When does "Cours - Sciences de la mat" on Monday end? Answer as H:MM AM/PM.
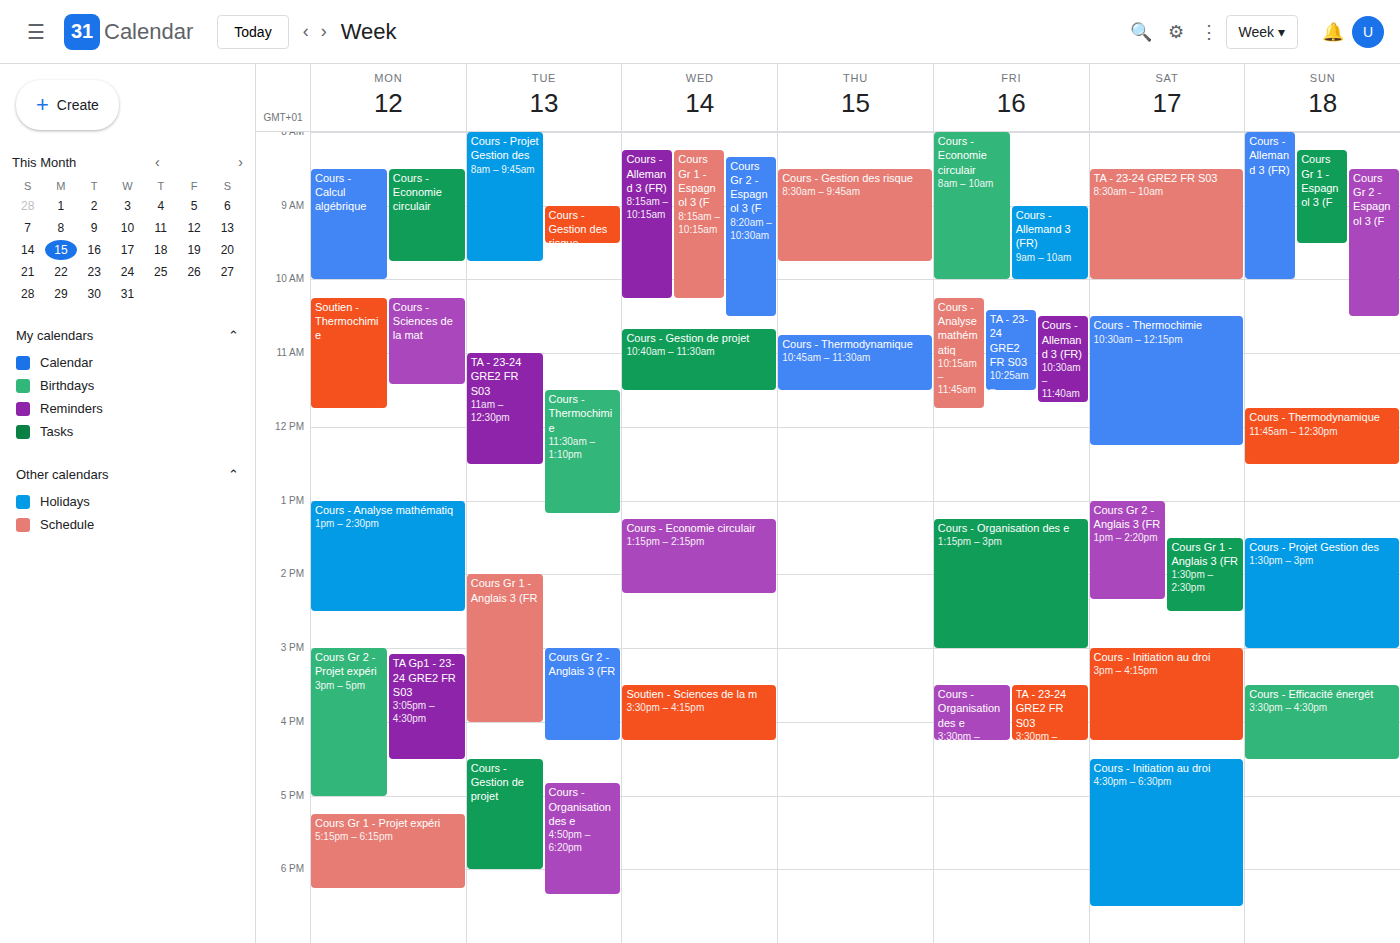
11:25 AM